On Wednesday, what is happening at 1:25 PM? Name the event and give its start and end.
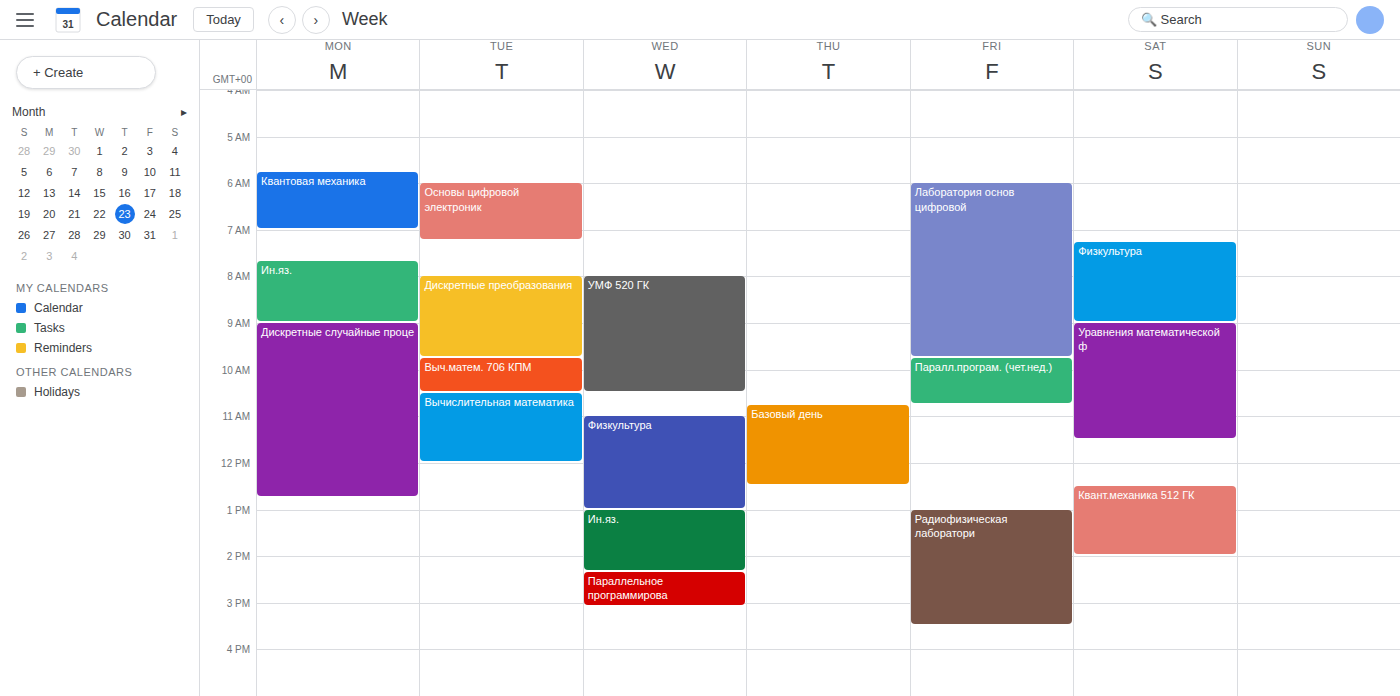
"Ин.яз.", 1:00 PM to 2:20 PM